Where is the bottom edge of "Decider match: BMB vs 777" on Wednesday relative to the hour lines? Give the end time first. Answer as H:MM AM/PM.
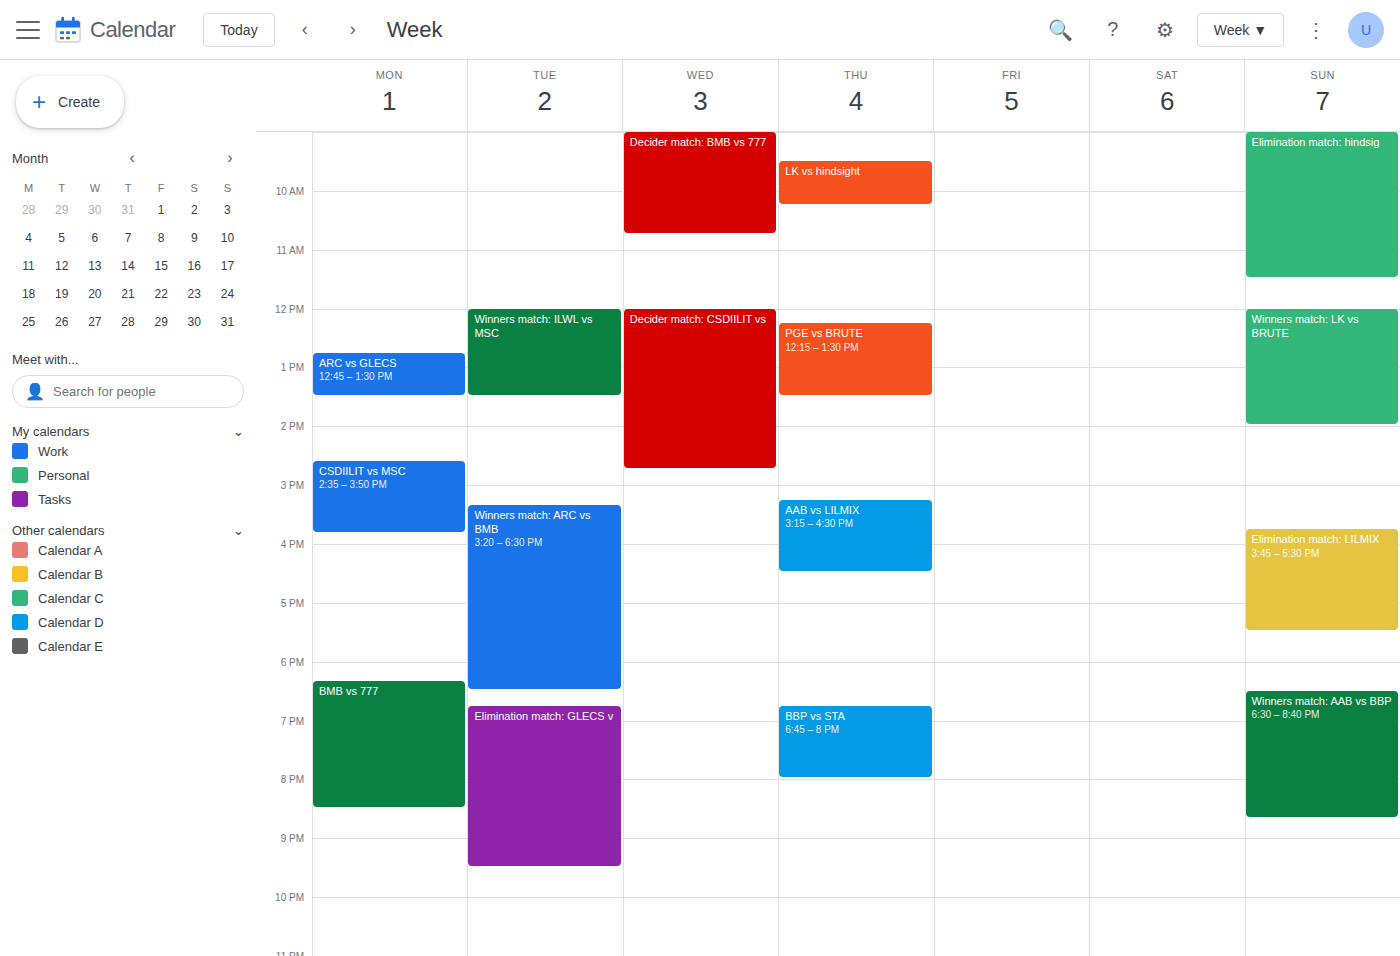
10:45 AM -- neither: three quarters of the way from the 10 AM line to the 11 AM line.